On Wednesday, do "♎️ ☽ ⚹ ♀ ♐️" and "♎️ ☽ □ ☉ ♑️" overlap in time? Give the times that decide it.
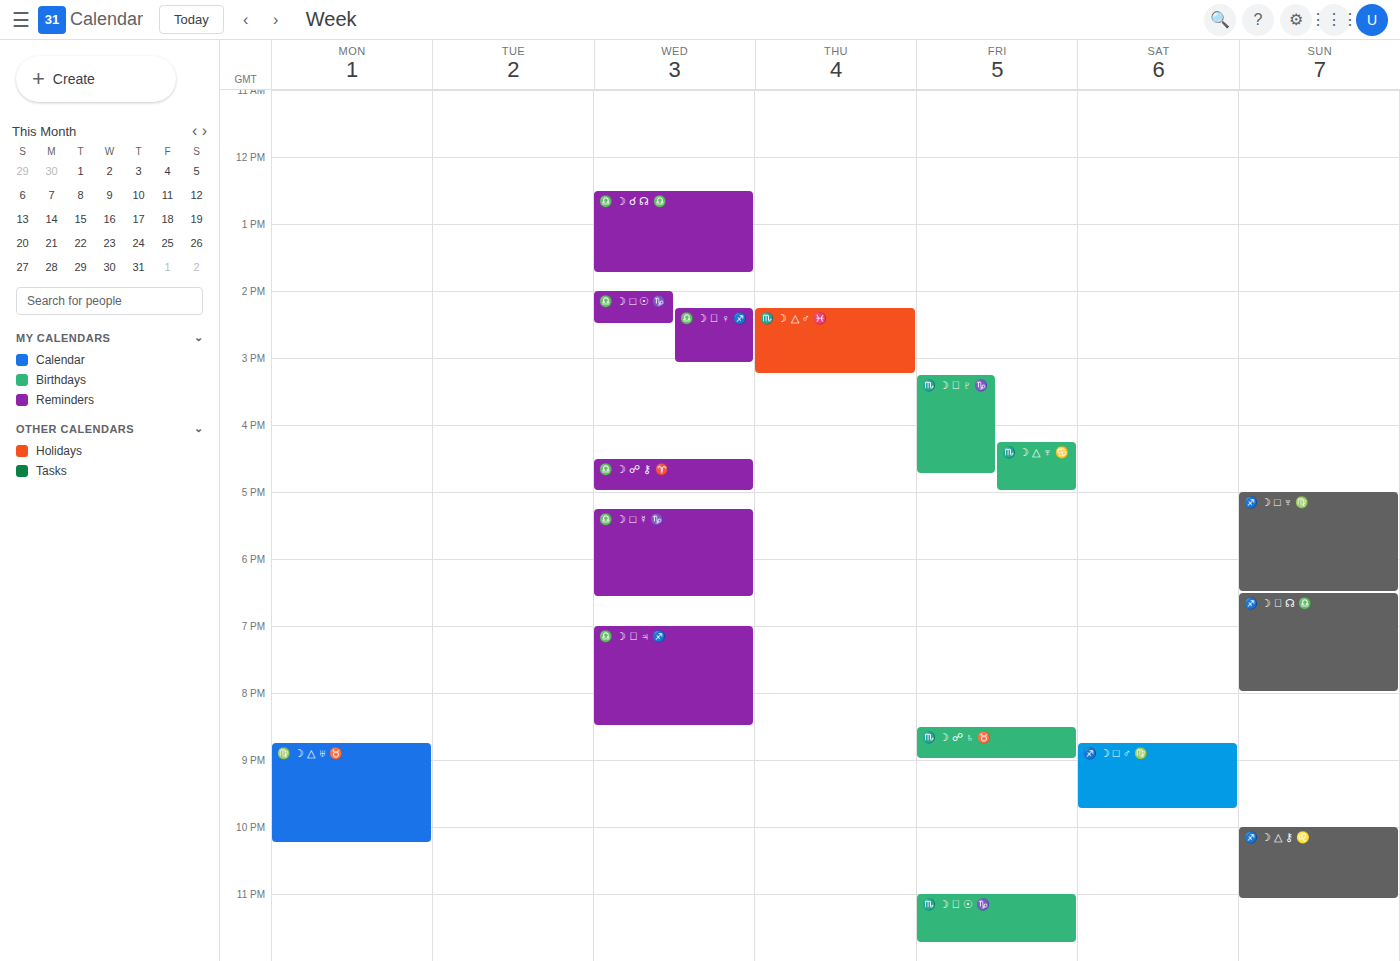
"♎️ ☽ ⚹ ♀ ♐️" starts at 2:15 PM, before "♎️ ☽ □ ☉ ♑️" ends at 2:30 PM -- they overlap.